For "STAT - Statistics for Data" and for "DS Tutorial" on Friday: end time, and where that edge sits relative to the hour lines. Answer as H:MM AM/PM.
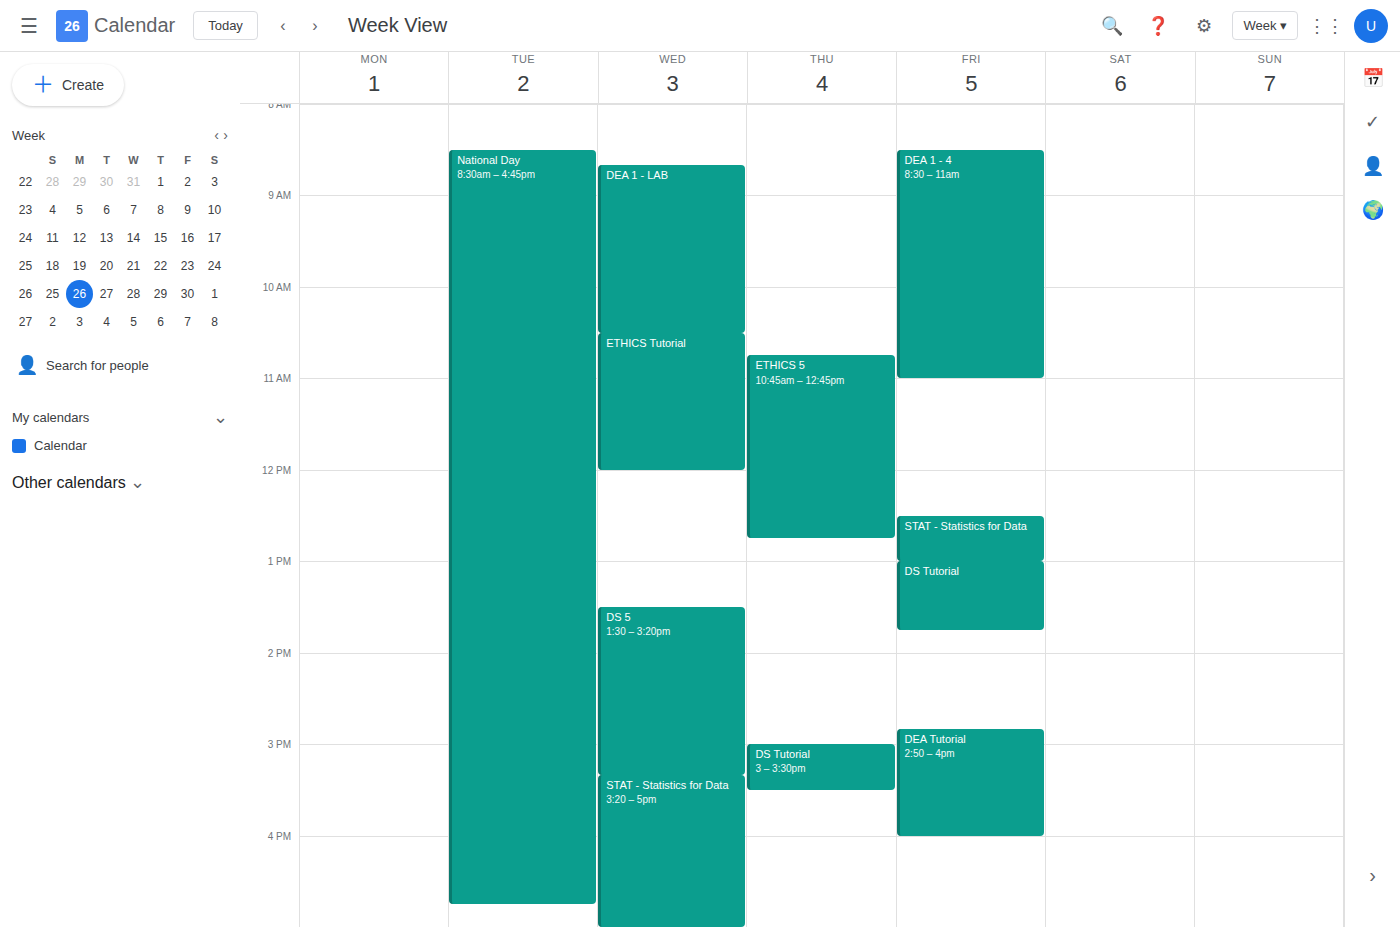
"STAT - Statistics for Data": 1:00 PM, exactly on the 1 PM line. "DS Tutorial": 1:45 PM, neither: three quarters of the way from the 1 PM line to the 2 PM line.